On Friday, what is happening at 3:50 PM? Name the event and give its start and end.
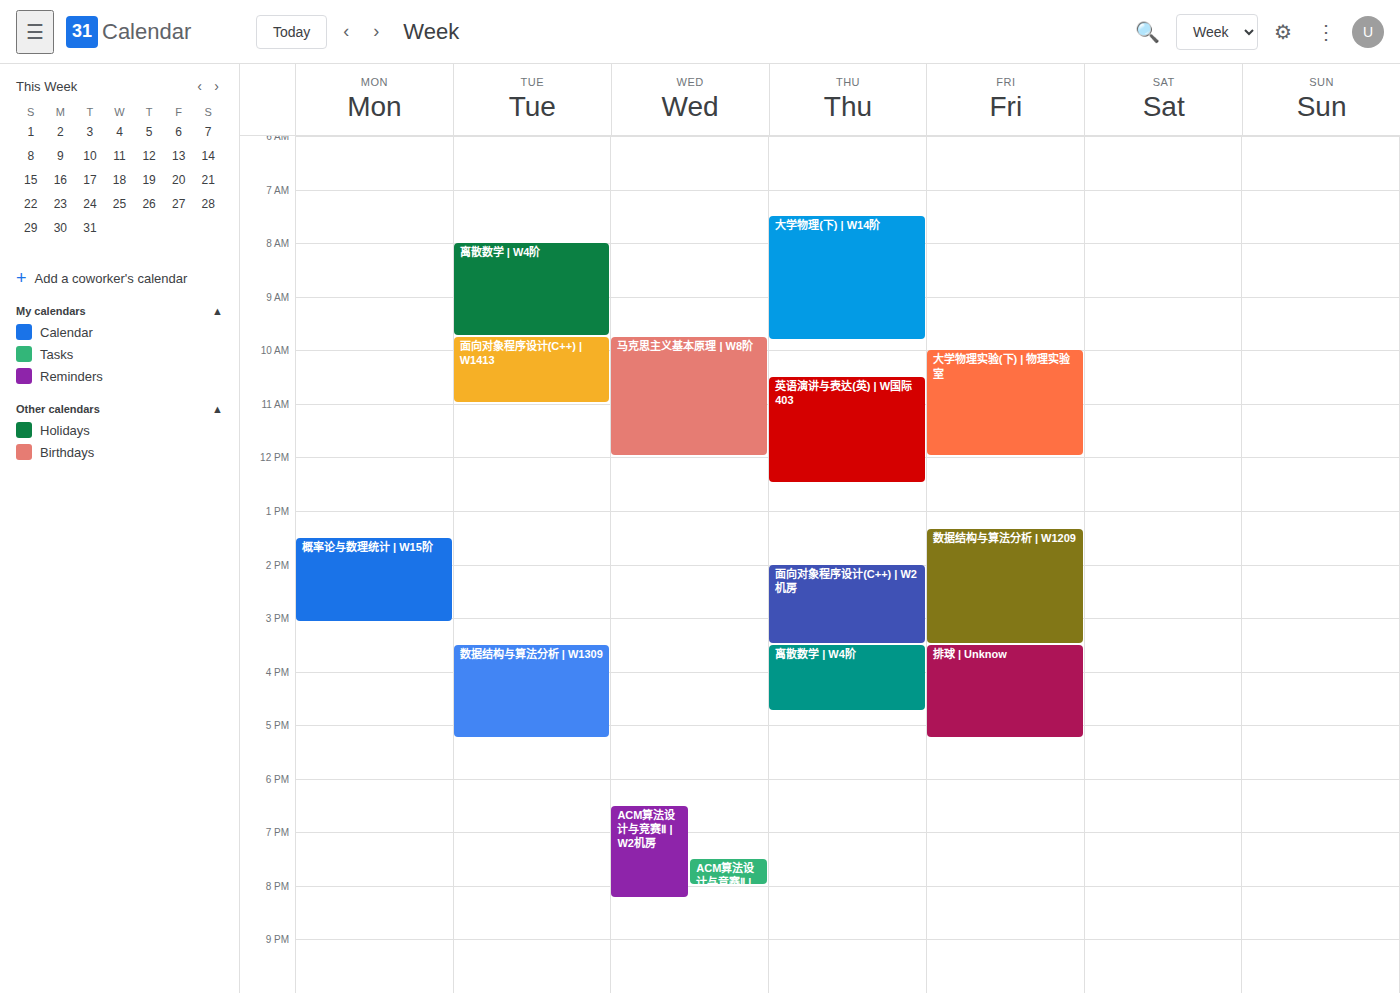
"排球 | Unknow", 3:30 PM to 5:15 PM